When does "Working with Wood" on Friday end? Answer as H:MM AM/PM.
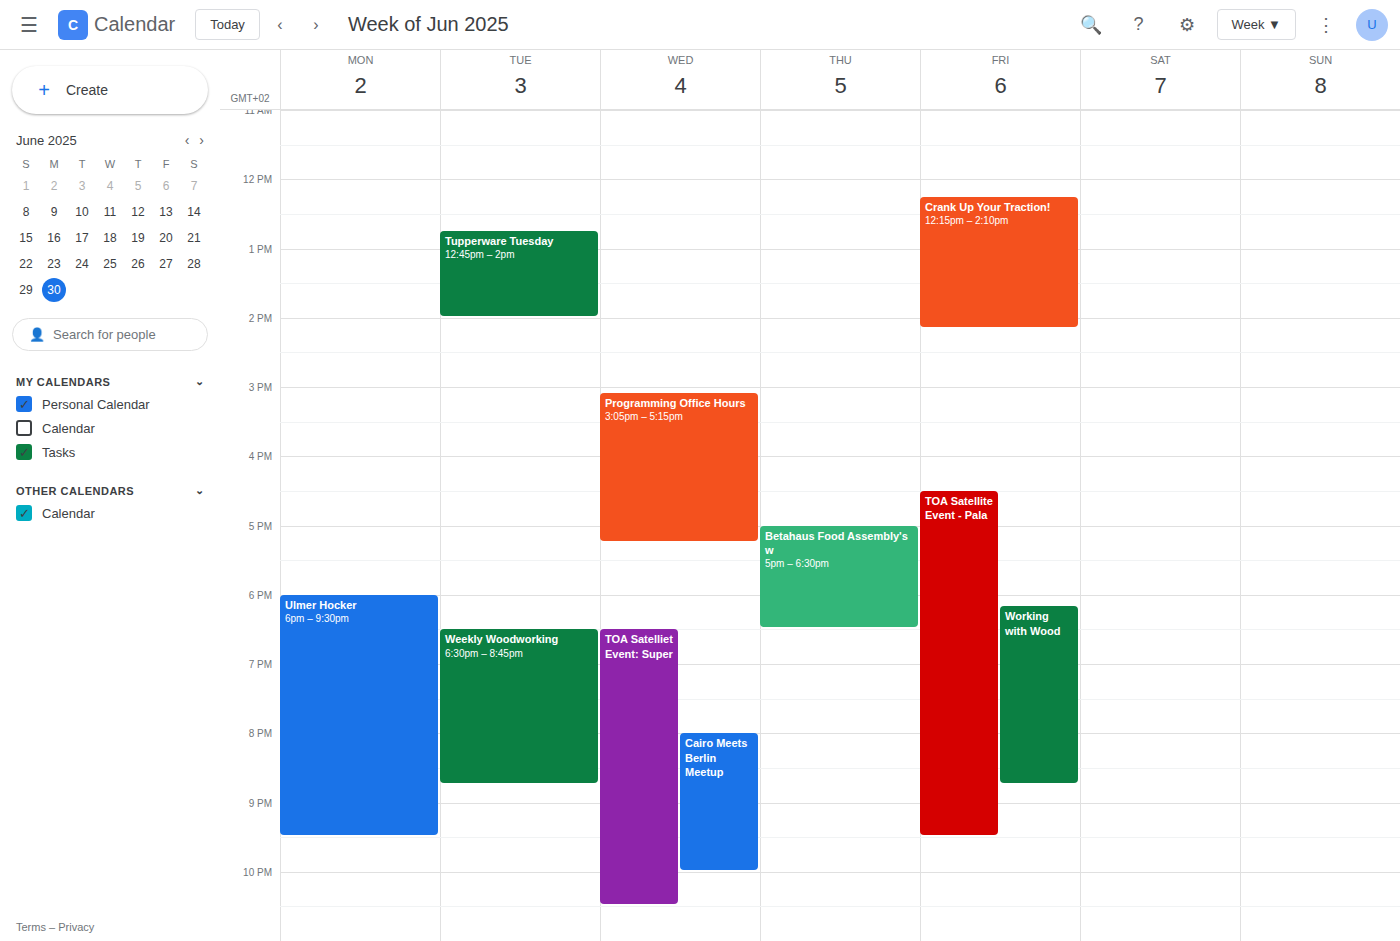
8:45 PM